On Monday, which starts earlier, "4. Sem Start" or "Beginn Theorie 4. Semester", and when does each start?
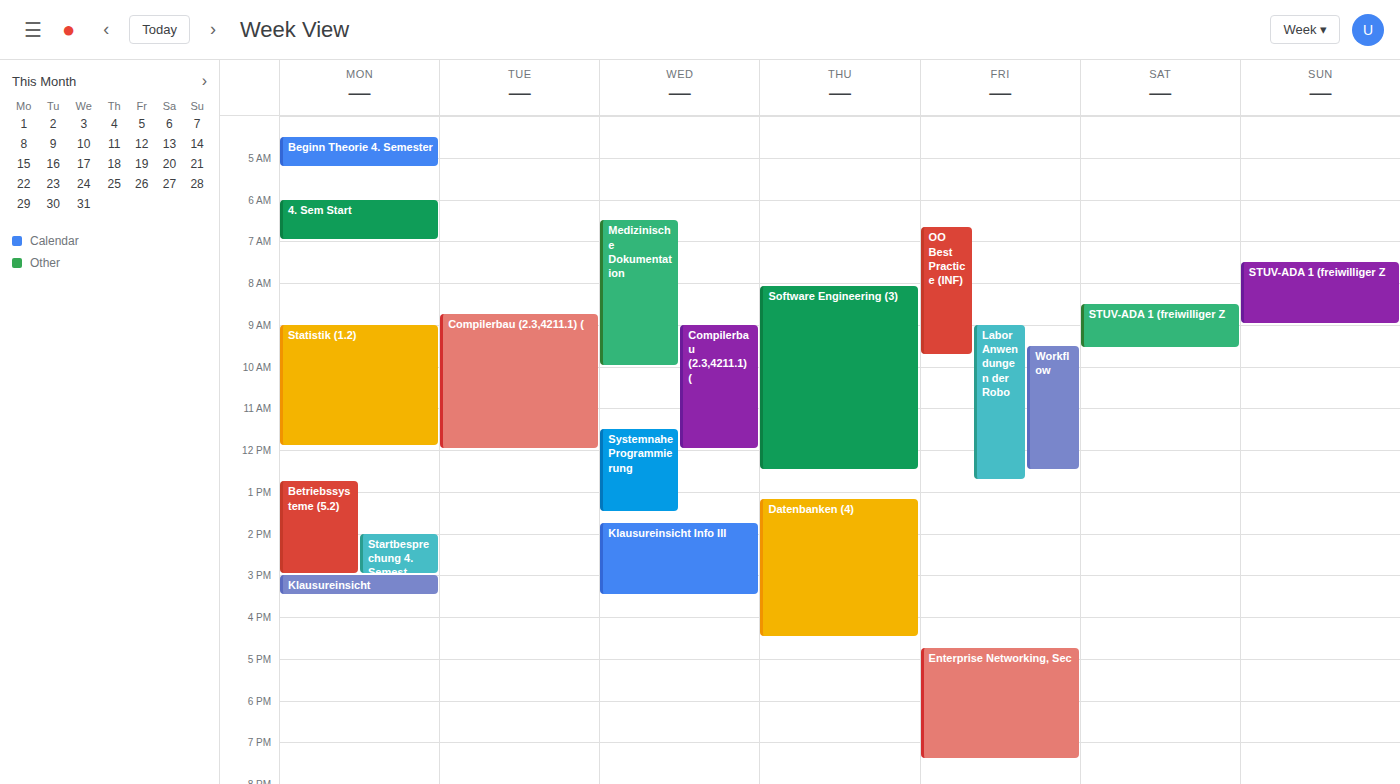
"Beginn Theorie 4. Semester" 4:30 AM; "4. Sem Start" 6:00 AM.